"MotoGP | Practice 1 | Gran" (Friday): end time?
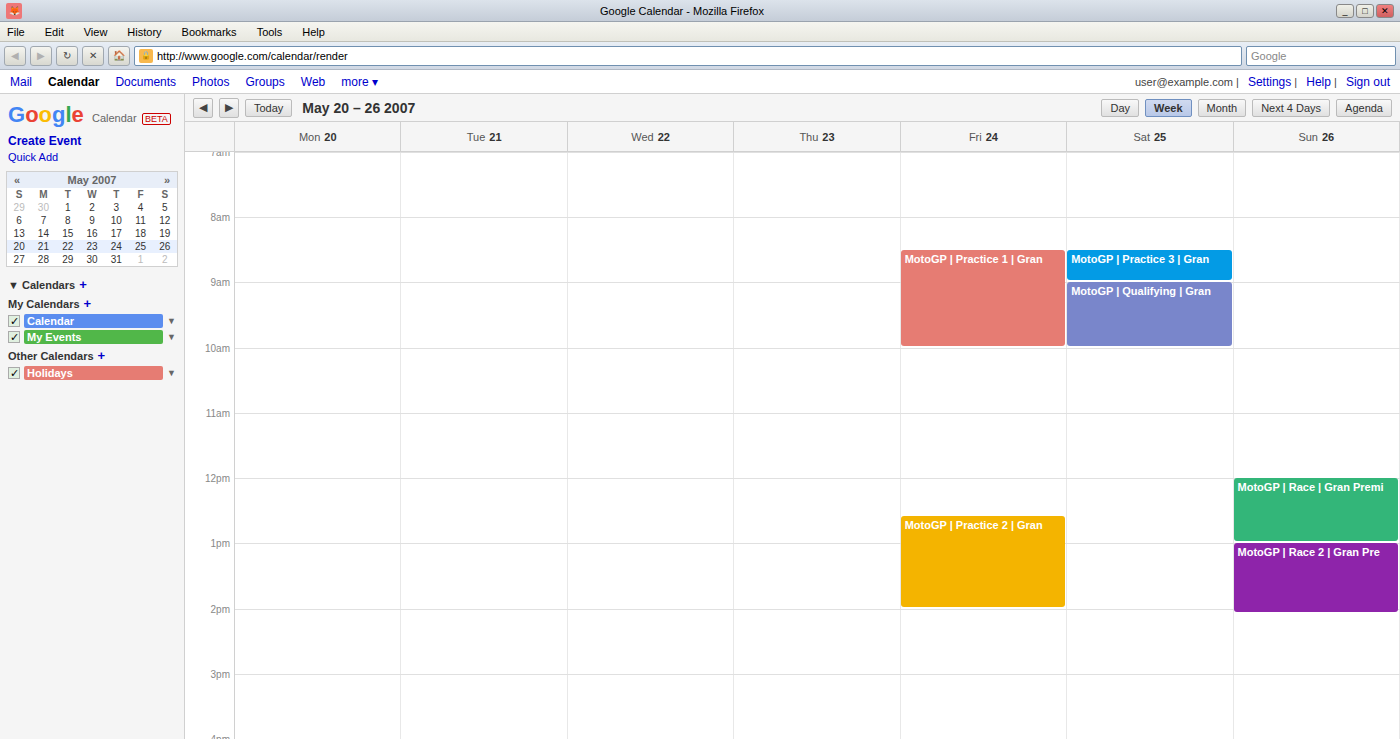
10:00